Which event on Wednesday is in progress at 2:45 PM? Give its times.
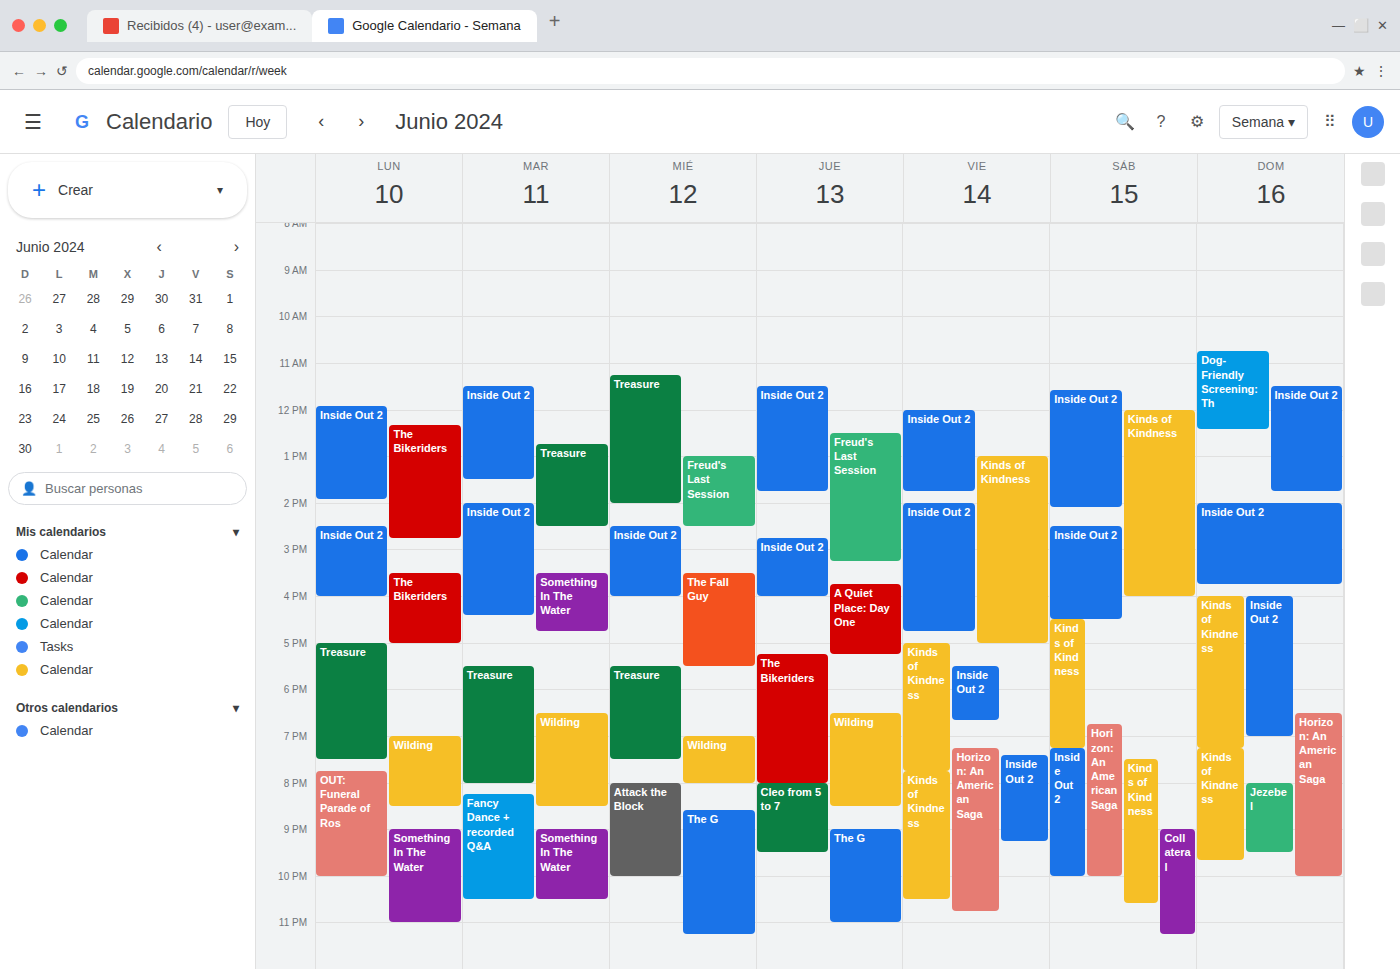
"Inside Out 2", 2:30 PM to 4:00 PM